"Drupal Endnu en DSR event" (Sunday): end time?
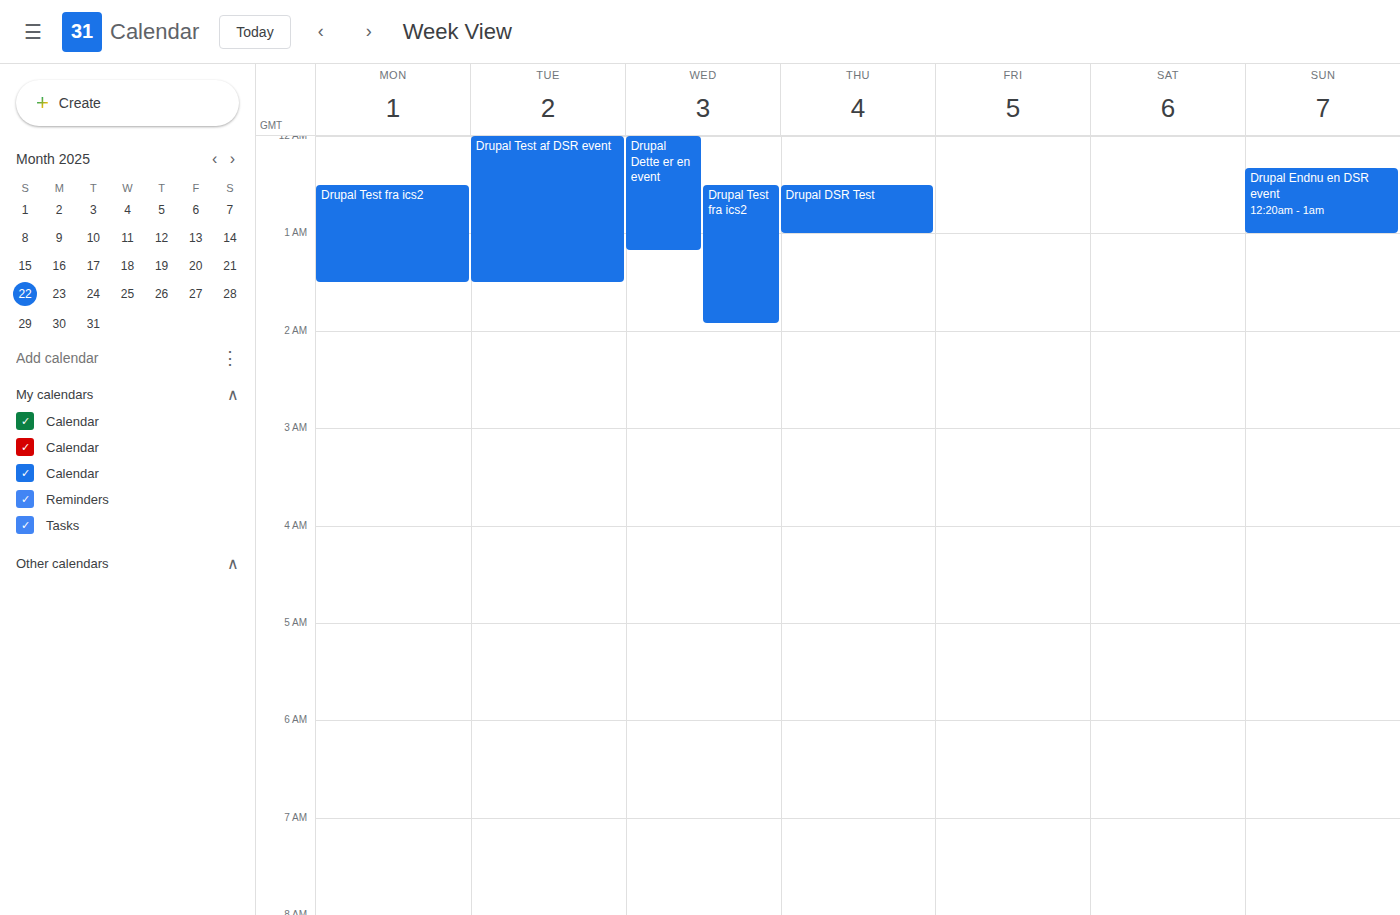
1:00 AM